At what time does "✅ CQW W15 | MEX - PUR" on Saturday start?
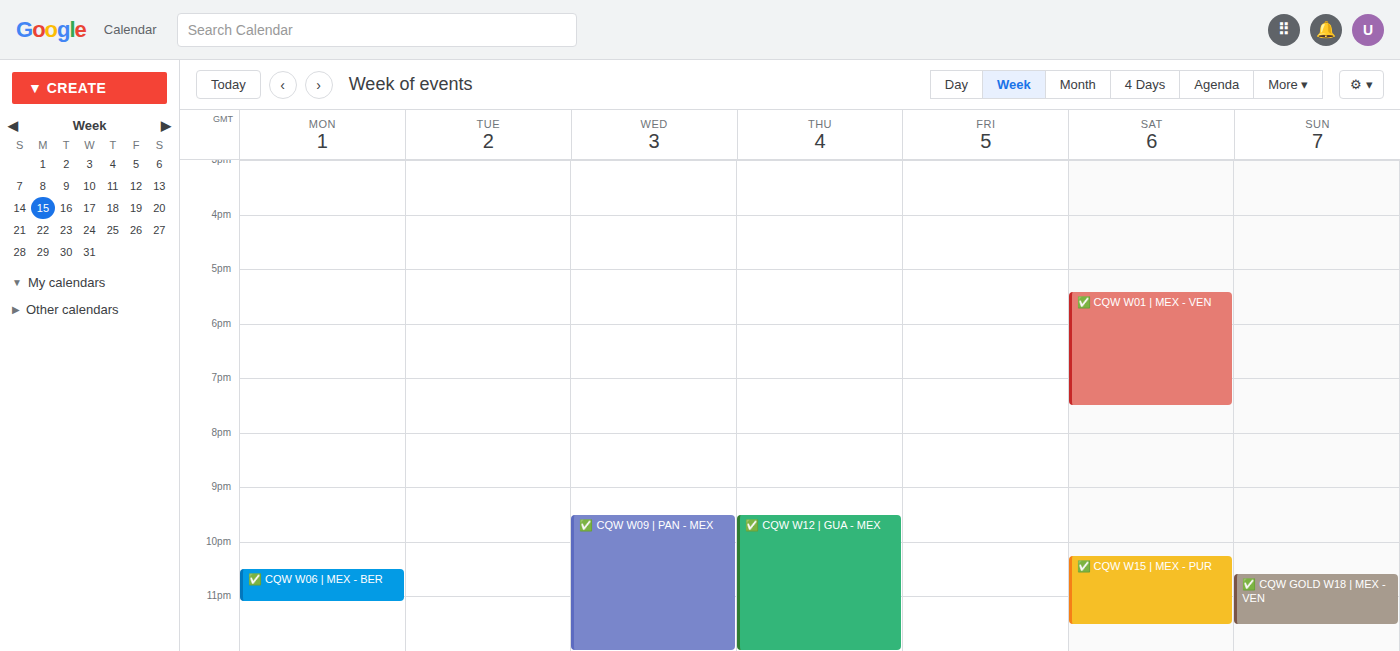
10:15 PM